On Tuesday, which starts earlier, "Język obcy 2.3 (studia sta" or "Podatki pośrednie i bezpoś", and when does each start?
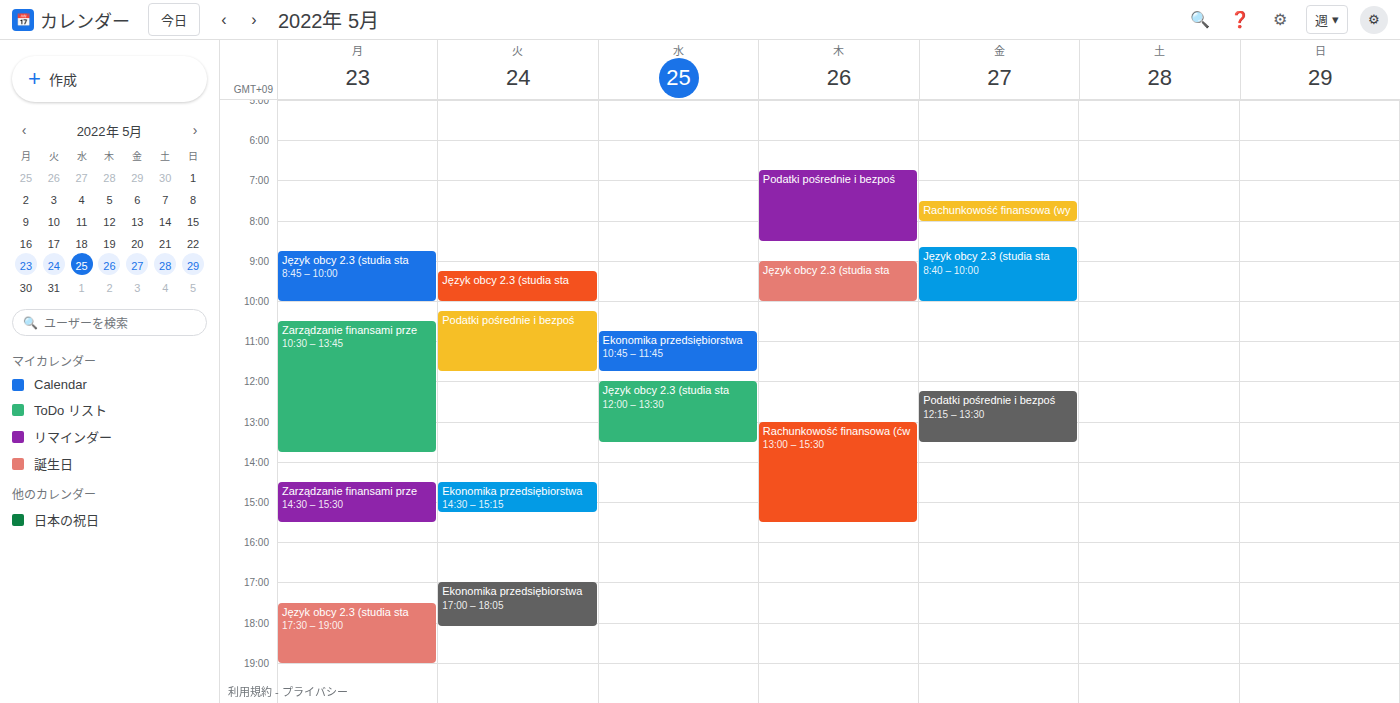
"Język obcy 2.3 (studia sta" 9:15 AM; "Podatki pośrednie i bezpoś" 10:15 AM.